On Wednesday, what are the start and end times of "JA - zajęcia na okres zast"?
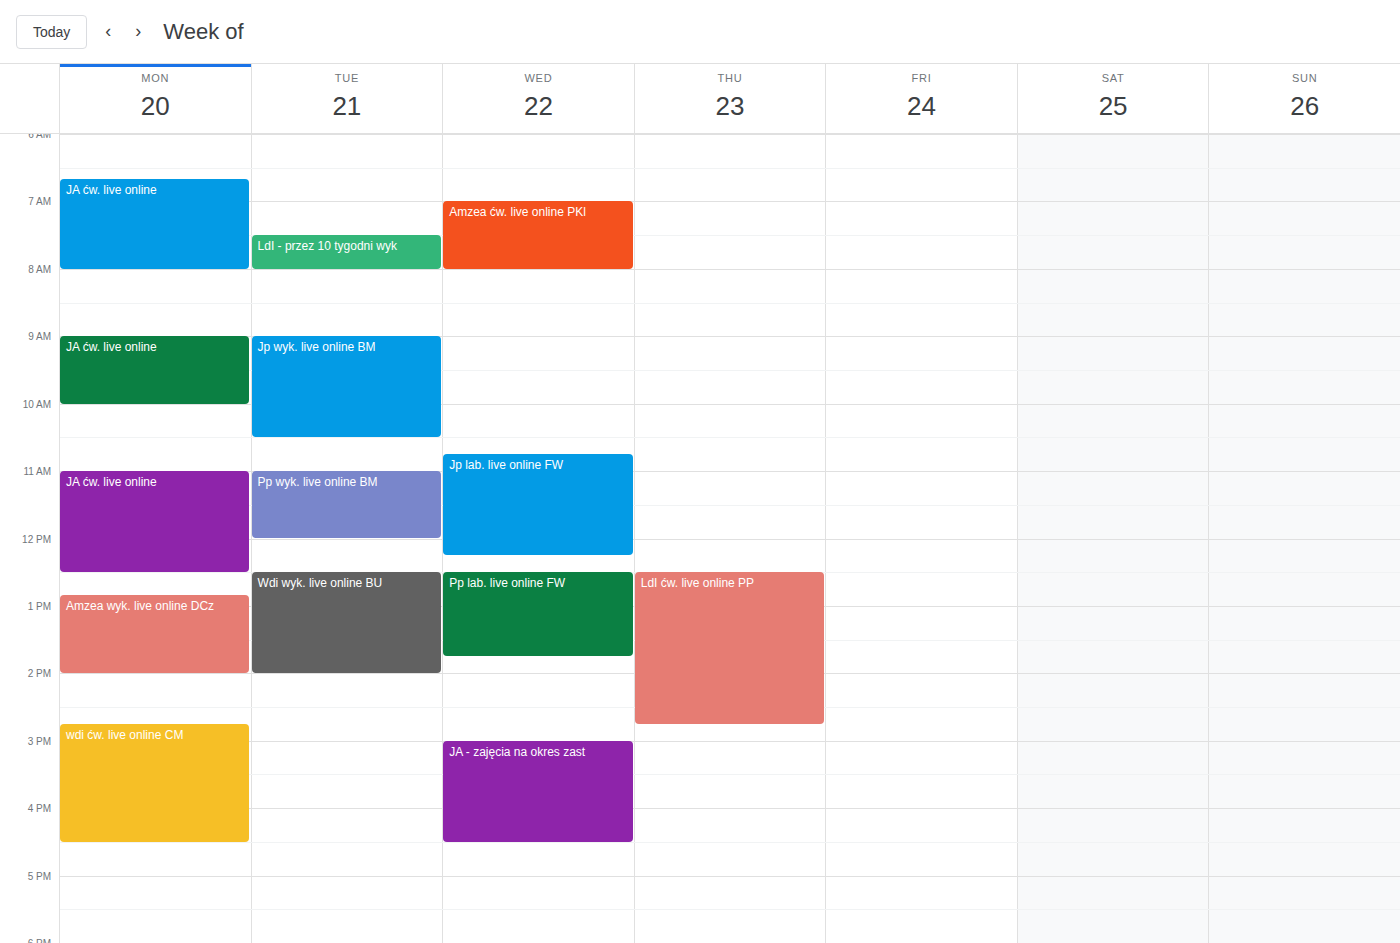
3:00 PM to 4:30 PM